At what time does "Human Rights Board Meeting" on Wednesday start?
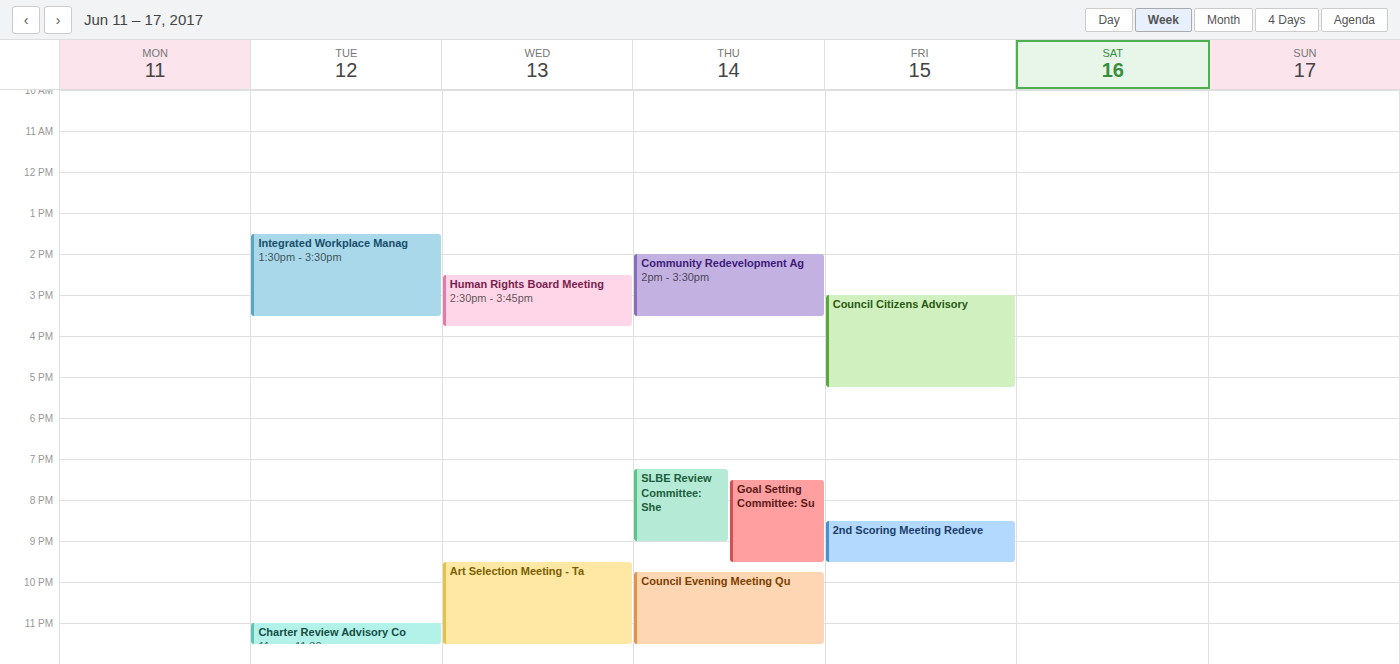
2:30 PM